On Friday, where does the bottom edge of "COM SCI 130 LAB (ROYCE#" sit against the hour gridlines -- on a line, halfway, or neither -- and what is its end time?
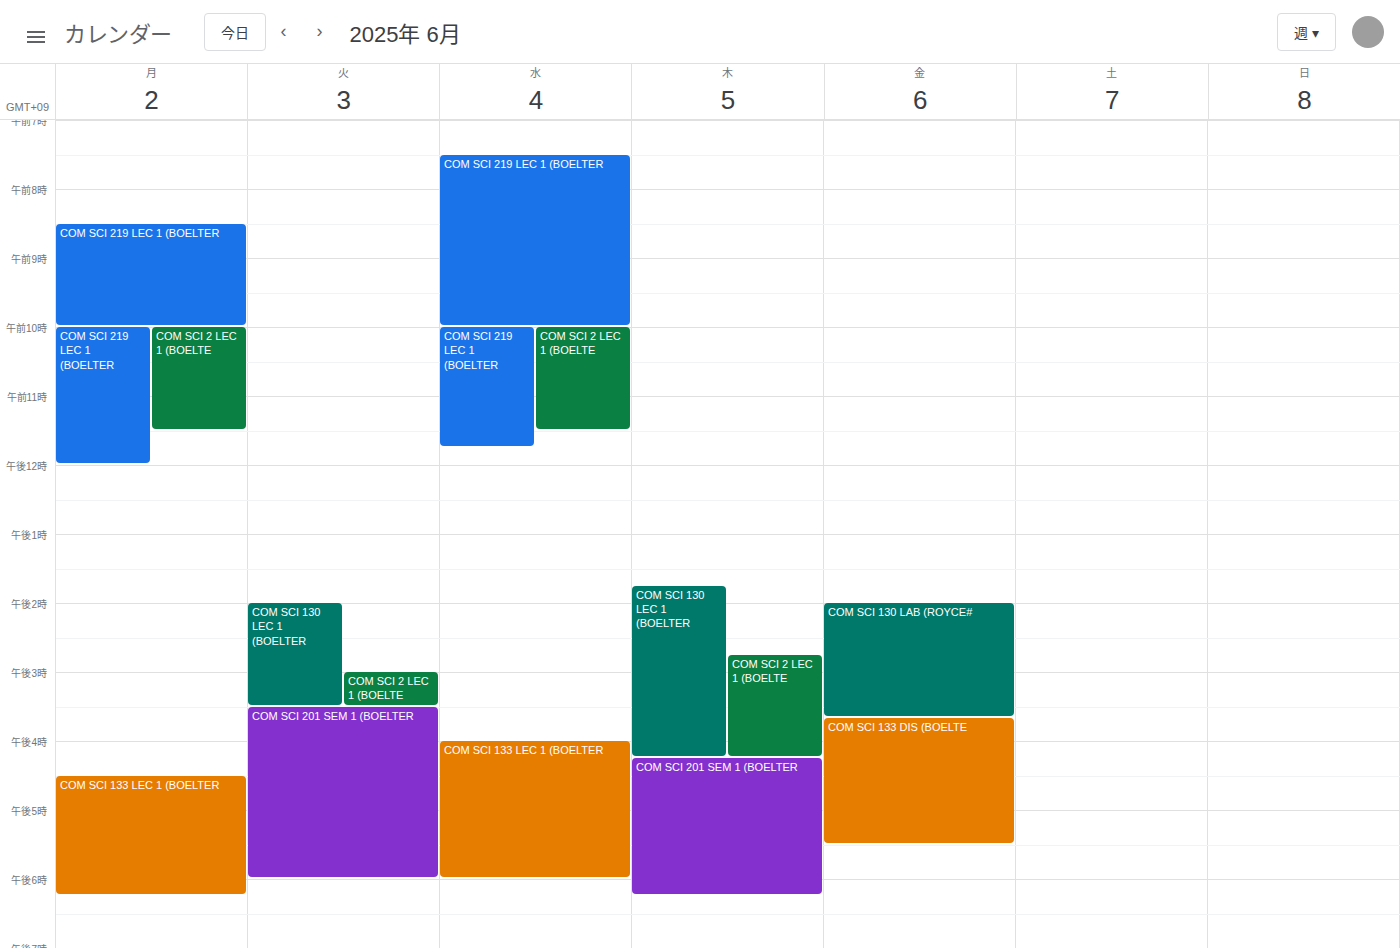
15:40 -- neither: 40 minutes below the 15:00 line and 20 minutes above the 16:00 line.